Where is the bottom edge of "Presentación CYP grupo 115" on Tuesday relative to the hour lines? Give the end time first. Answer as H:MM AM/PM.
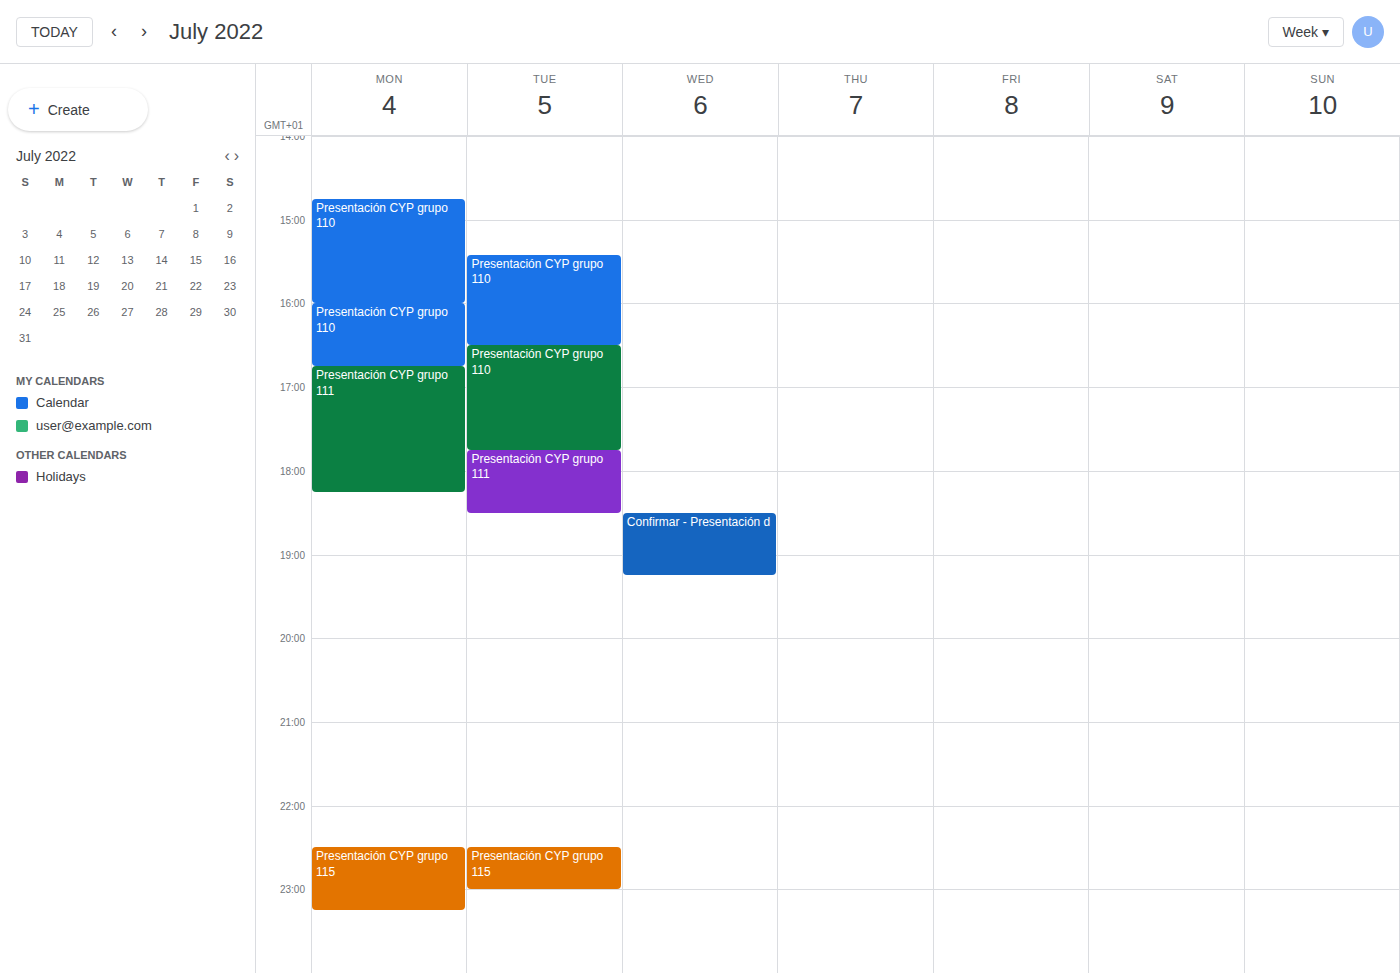
11:00 PM -- exactly on the 11 PM line.